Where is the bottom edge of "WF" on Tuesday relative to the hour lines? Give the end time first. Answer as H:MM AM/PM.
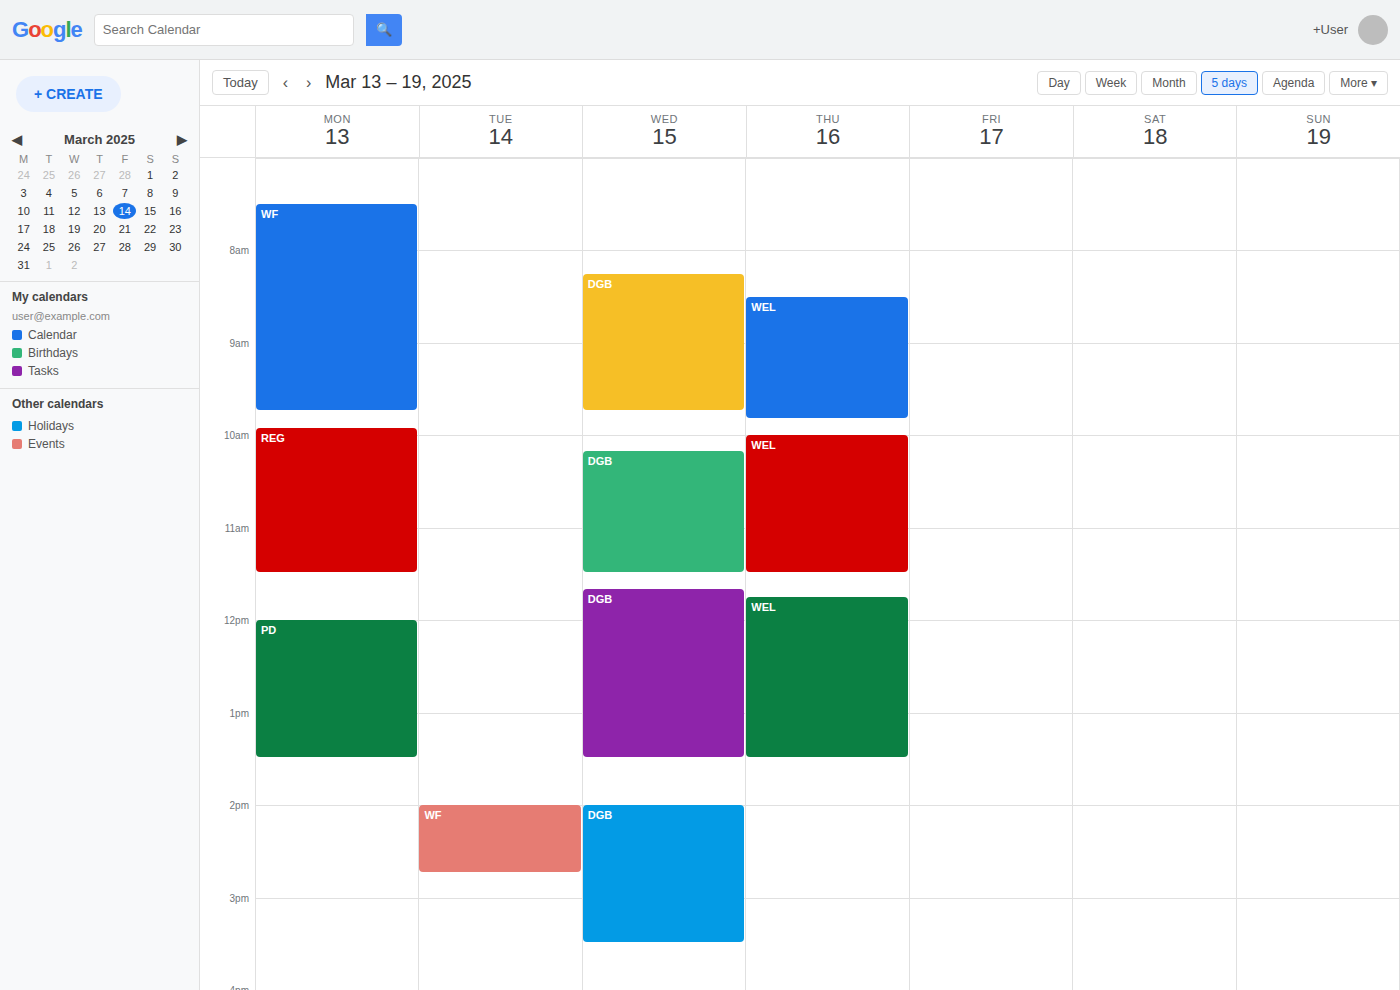
2:45 PM -- neither: three quarters of the way from the 2 PM line to the 3 PM line.